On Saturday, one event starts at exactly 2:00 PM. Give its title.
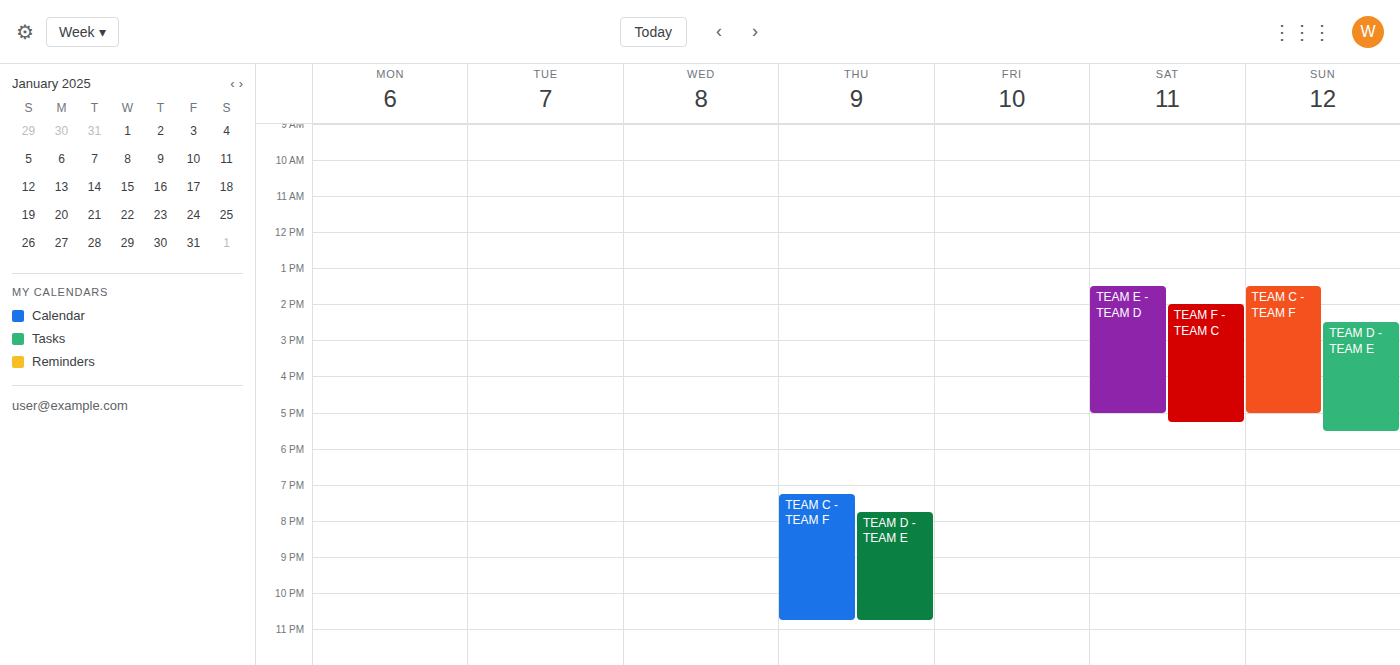
"TEAM F - TEAM C"